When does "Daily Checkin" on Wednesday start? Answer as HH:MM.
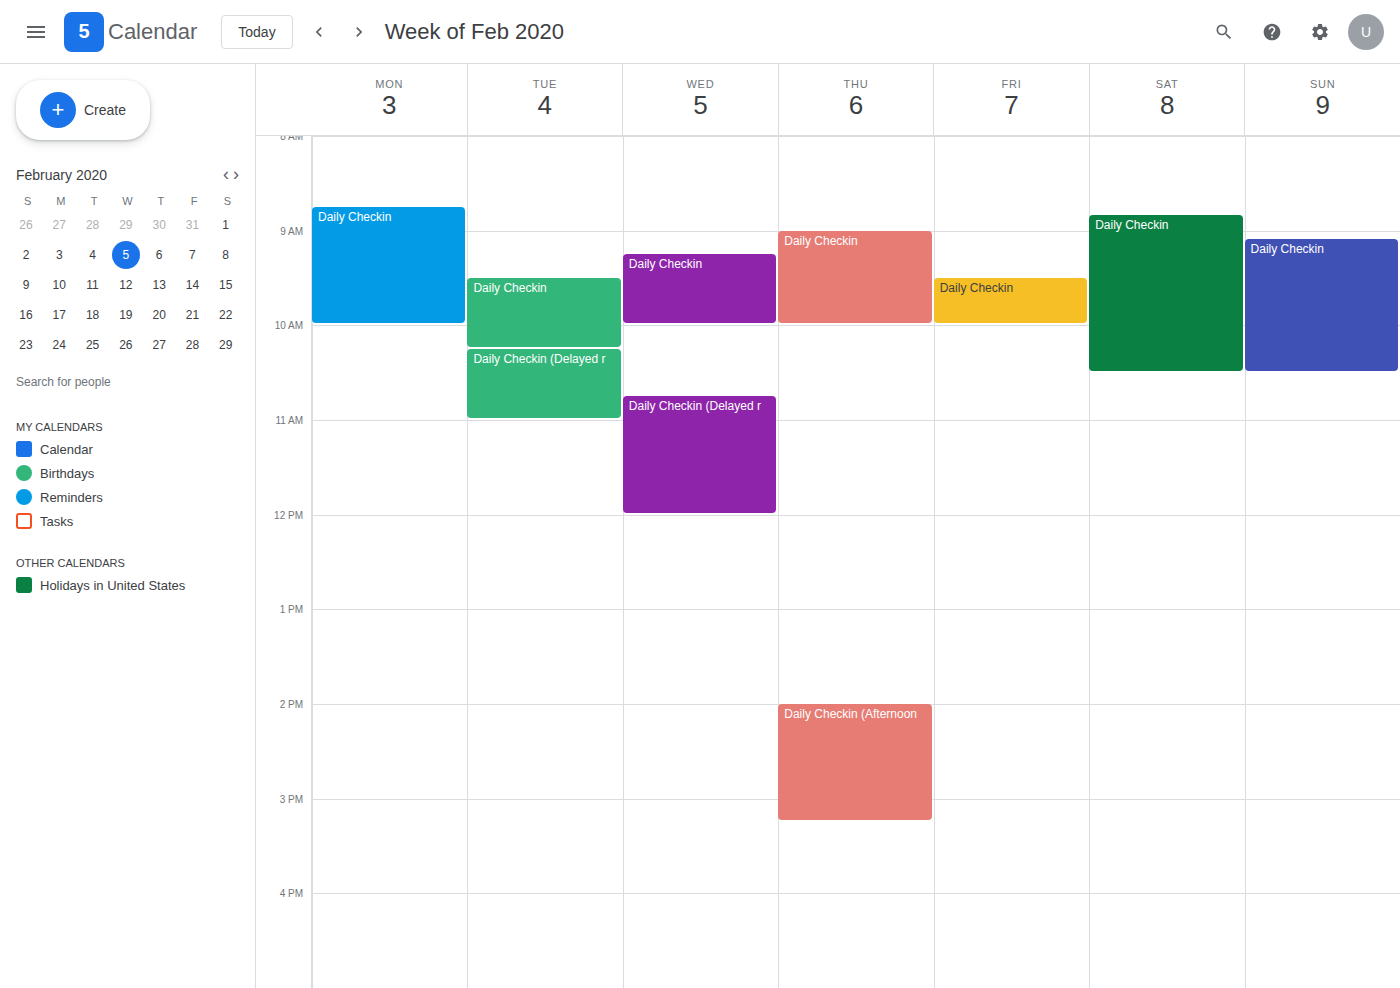
09:15